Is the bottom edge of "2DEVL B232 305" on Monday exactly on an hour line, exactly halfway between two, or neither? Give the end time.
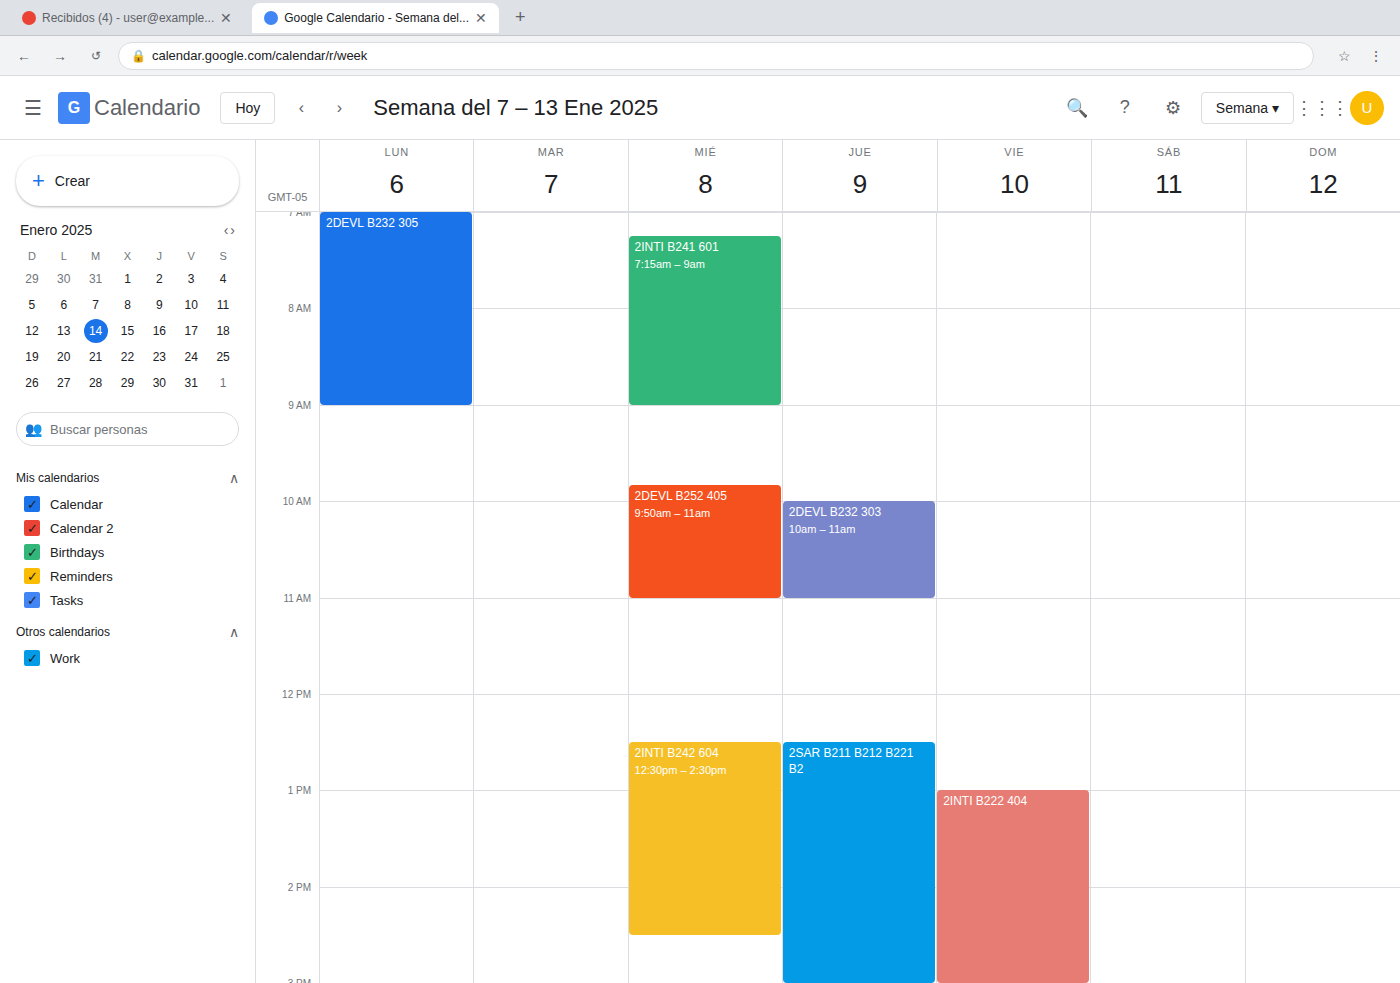
9:00 AM -- exactly on the 9 AM line.